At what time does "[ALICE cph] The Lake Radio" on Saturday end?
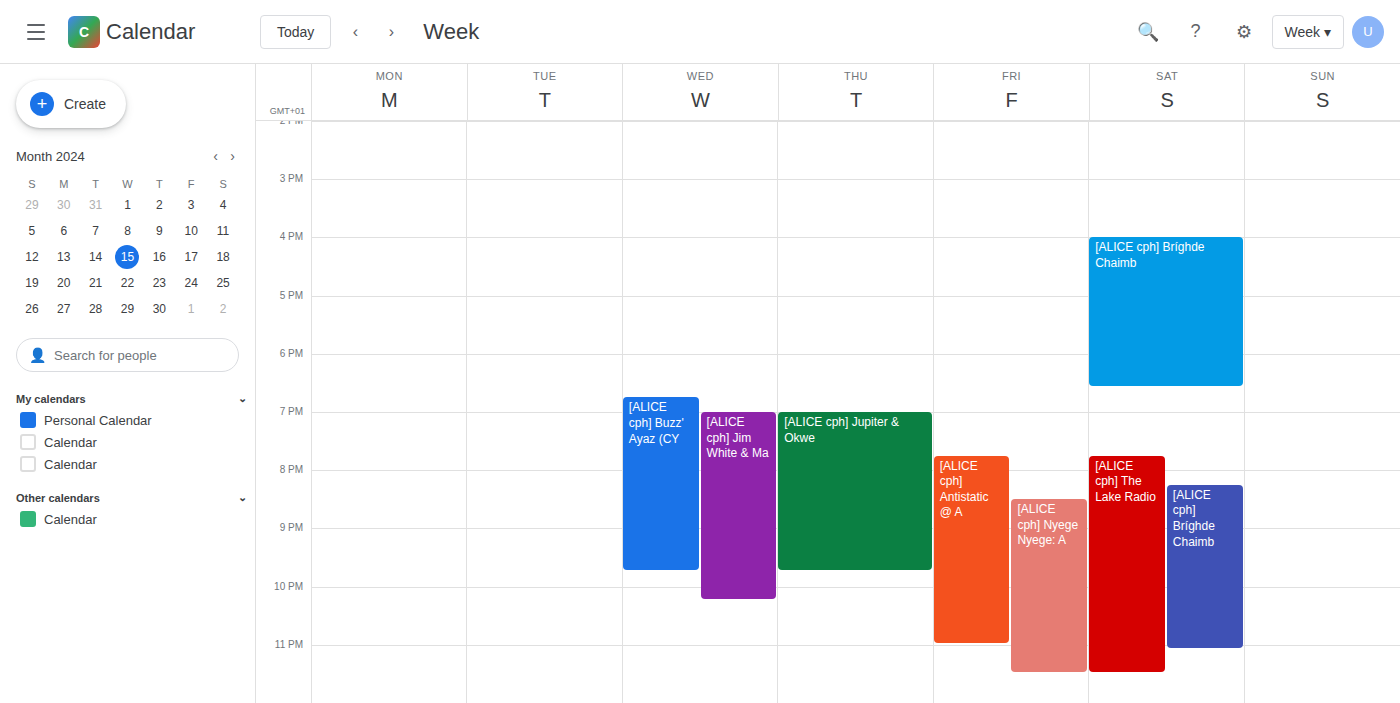
23:30